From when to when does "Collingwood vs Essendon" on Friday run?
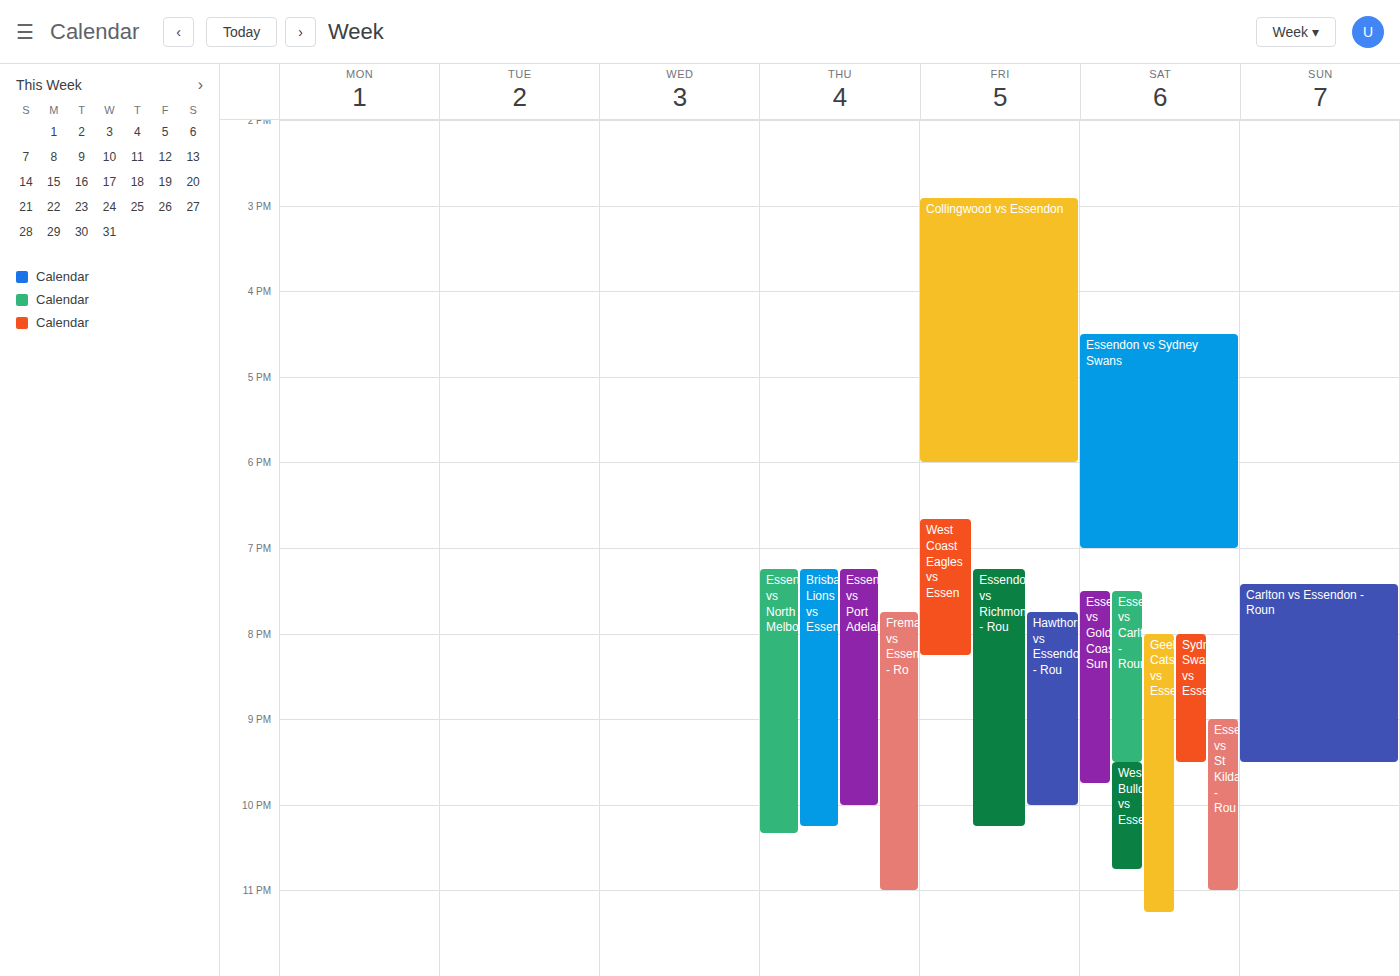
2:55 PM to 6:00 PM